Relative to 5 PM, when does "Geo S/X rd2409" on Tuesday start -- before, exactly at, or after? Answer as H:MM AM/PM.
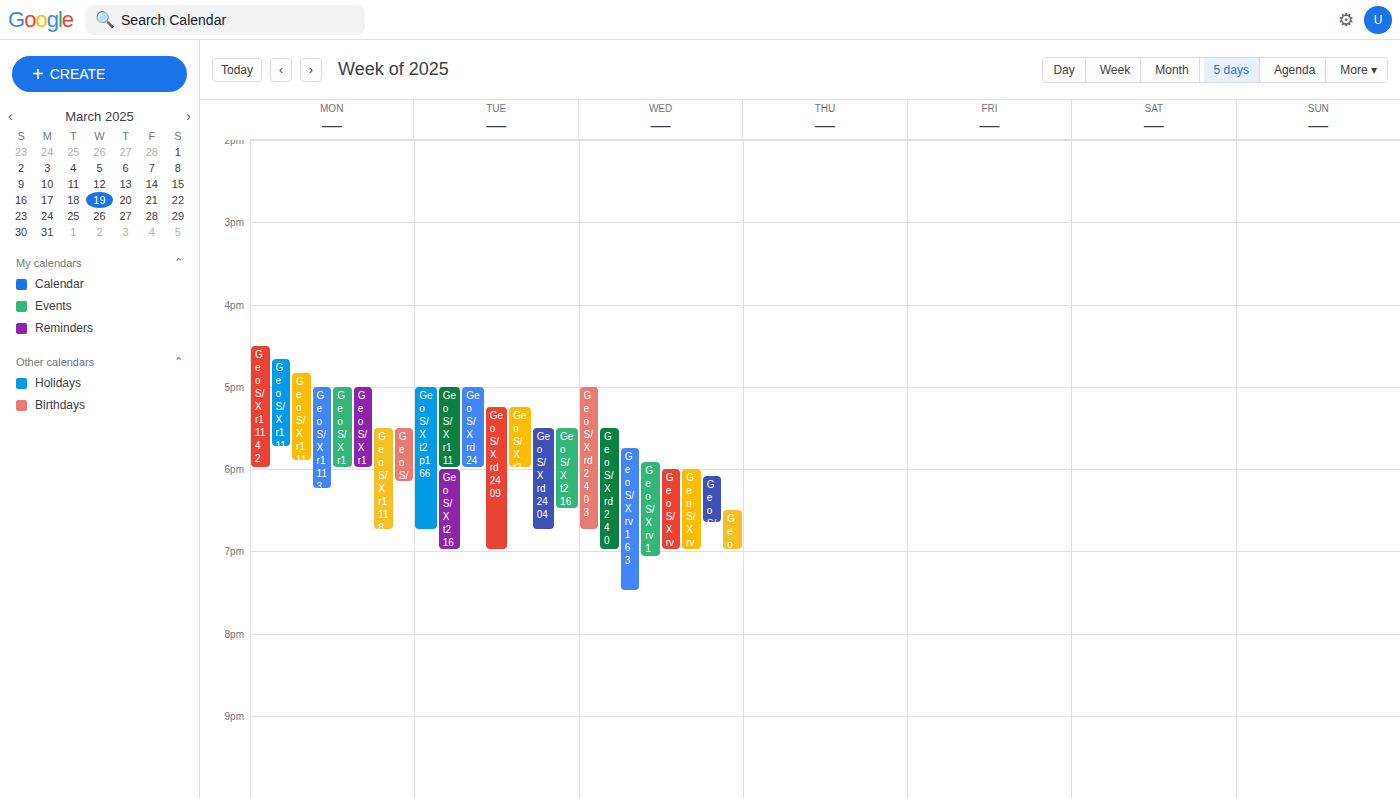
5:15 PM -- after 5 PM, 15 minutes below the 5 PM line.